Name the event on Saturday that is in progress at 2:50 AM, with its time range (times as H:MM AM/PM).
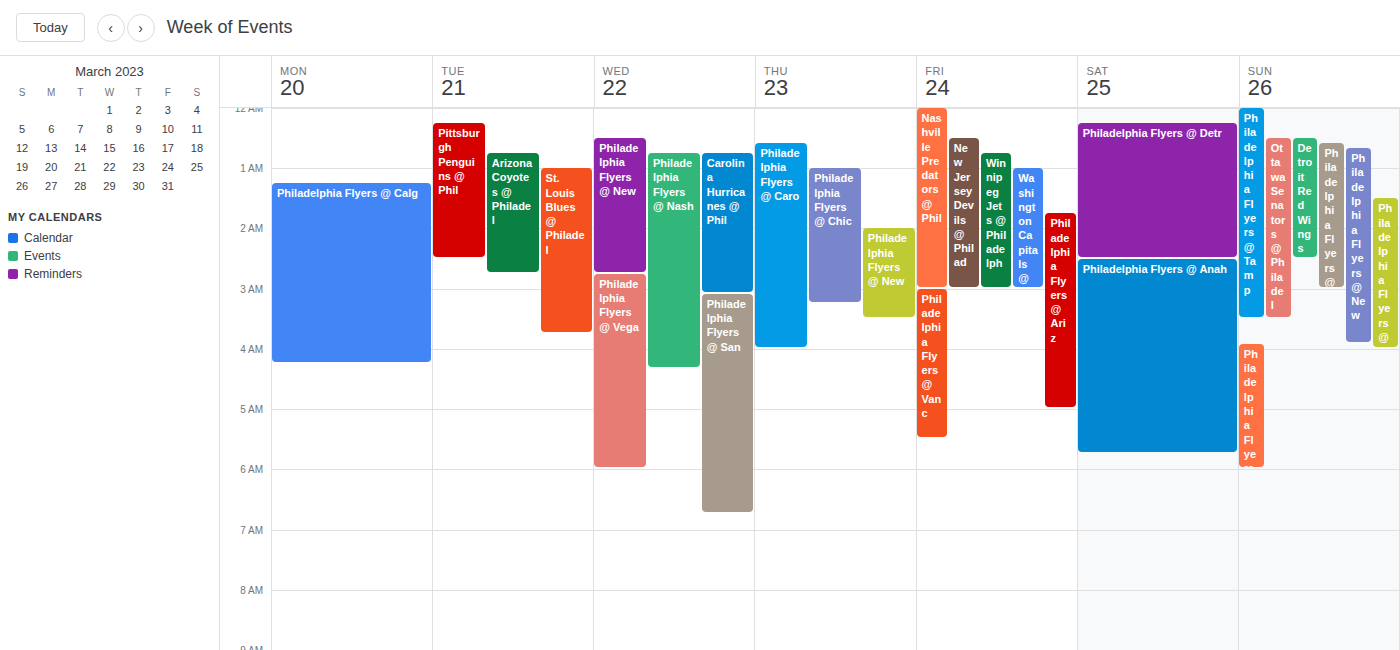
"Philadelphia Flyers @ Anah", 2:30 AM to 5:45 AM